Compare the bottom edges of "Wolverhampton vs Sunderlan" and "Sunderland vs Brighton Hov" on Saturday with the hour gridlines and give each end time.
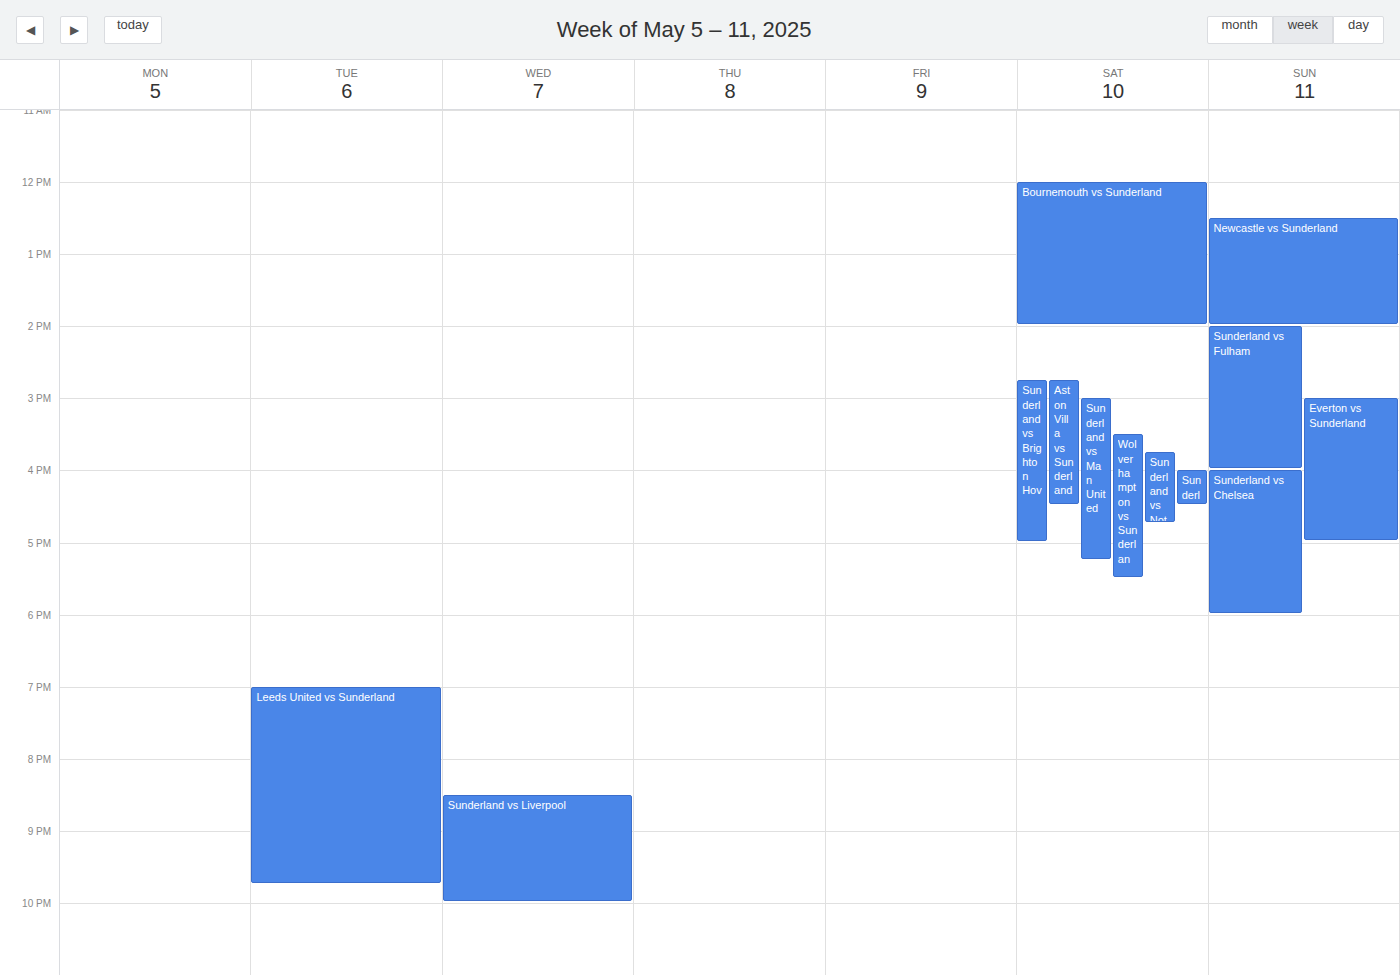
"Wolverhampton vs Sunderlan": 5:30 PM, halfway between the 5 PM and 6 PM lines. "Sunderland vs Brighton Hov": 5:00 PM, exactly on the 5 PM line.